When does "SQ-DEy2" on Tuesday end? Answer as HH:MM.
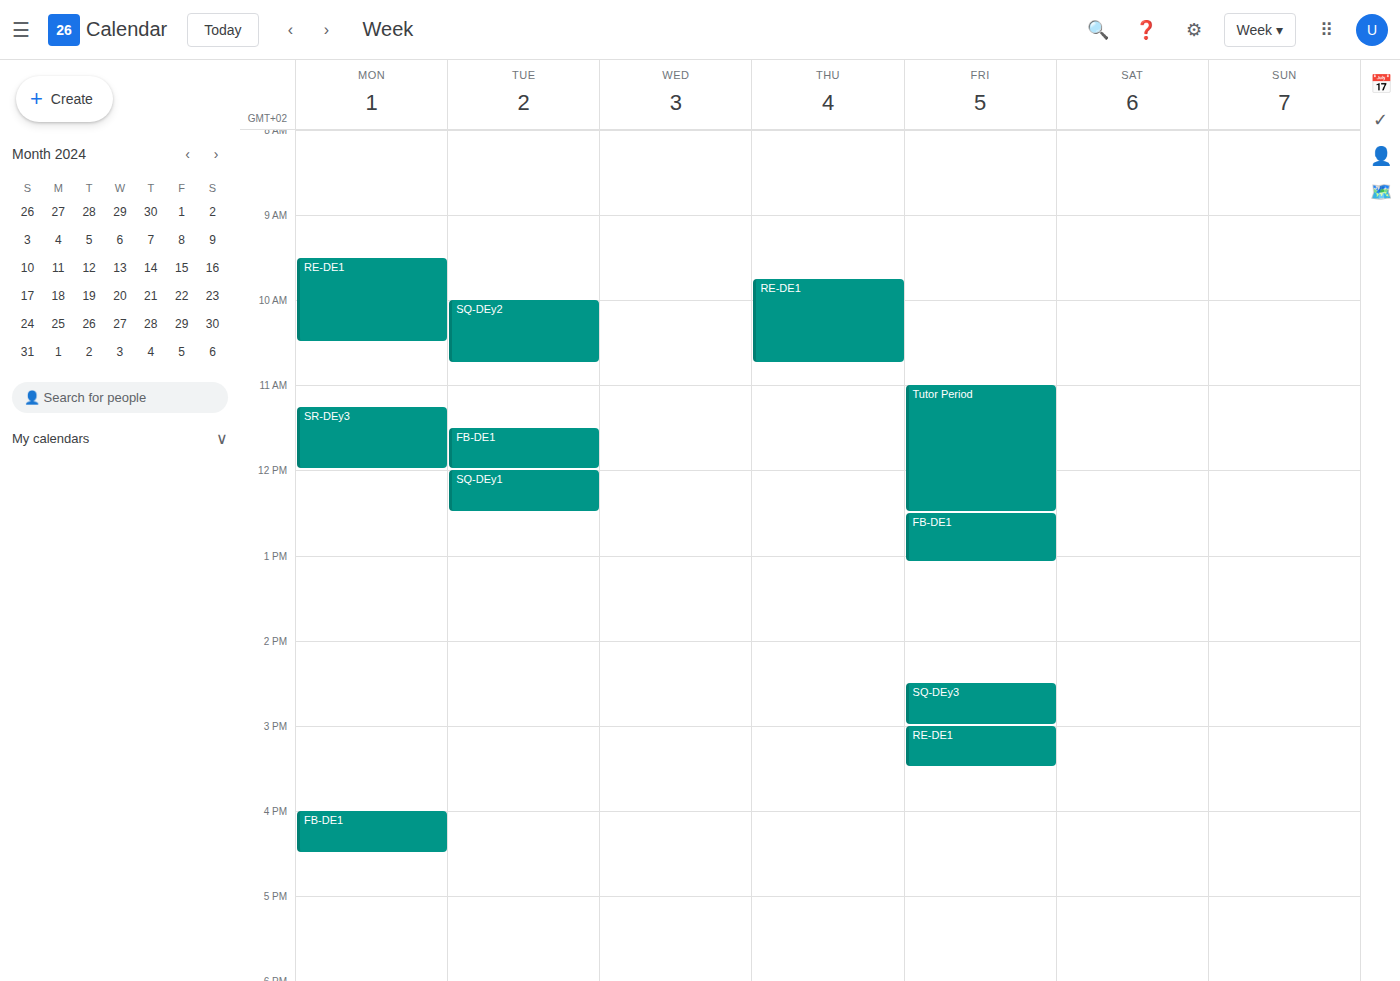
10:45